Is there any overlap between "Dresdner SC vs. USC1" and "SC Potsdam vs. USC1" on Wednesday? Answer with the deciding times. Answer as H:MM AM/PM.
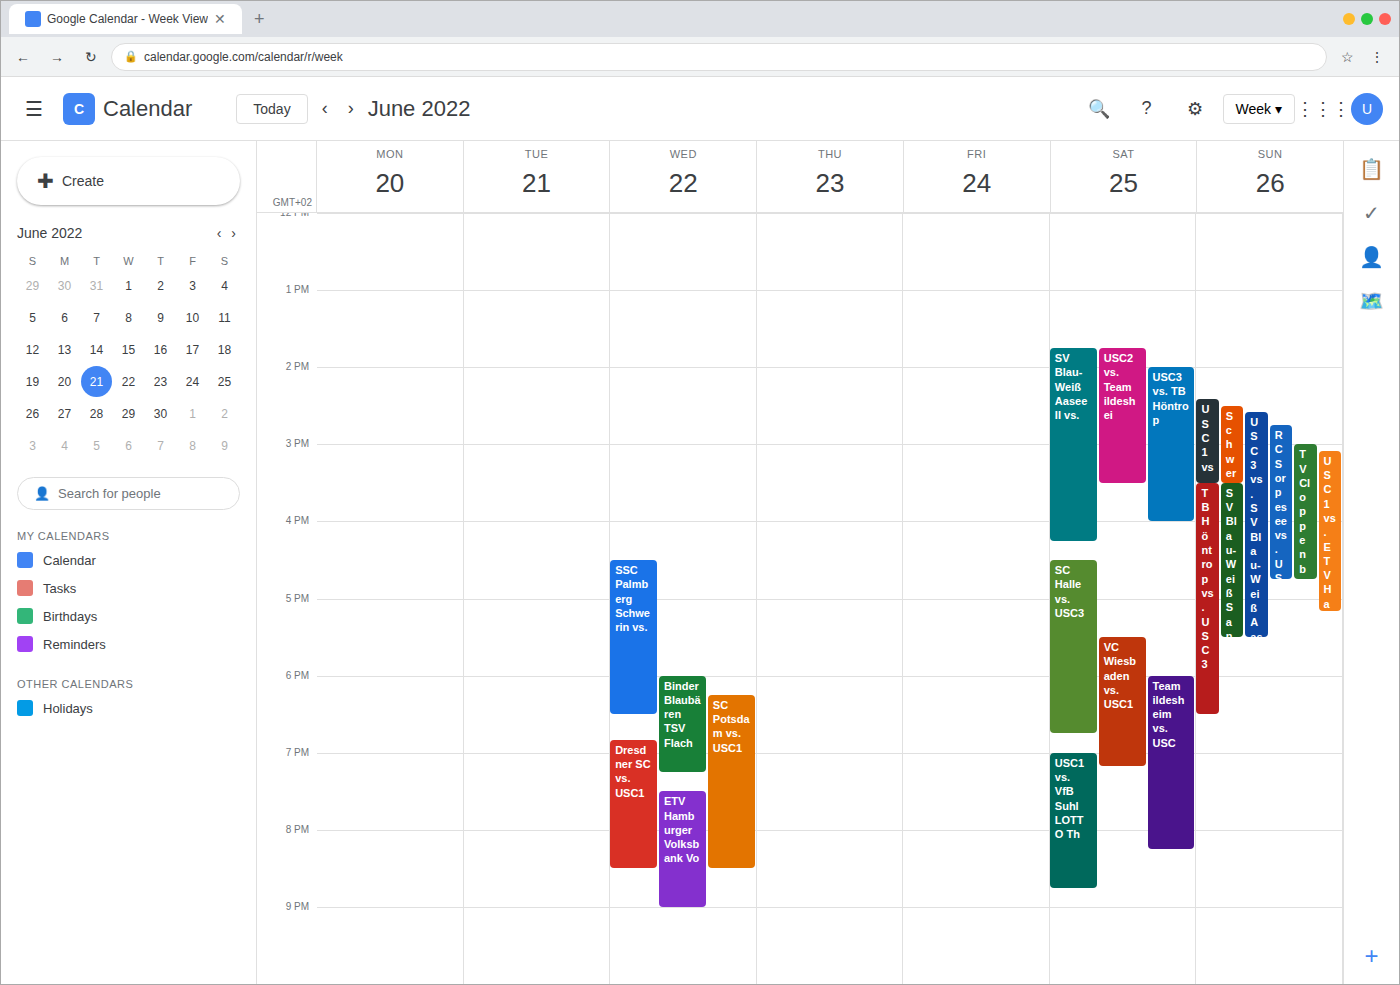
"Dresdner SC vs. USC1" runs 6:50 PM to 8:30 PM, inside "SC Potsdam vs. USC1" -- they overlap.